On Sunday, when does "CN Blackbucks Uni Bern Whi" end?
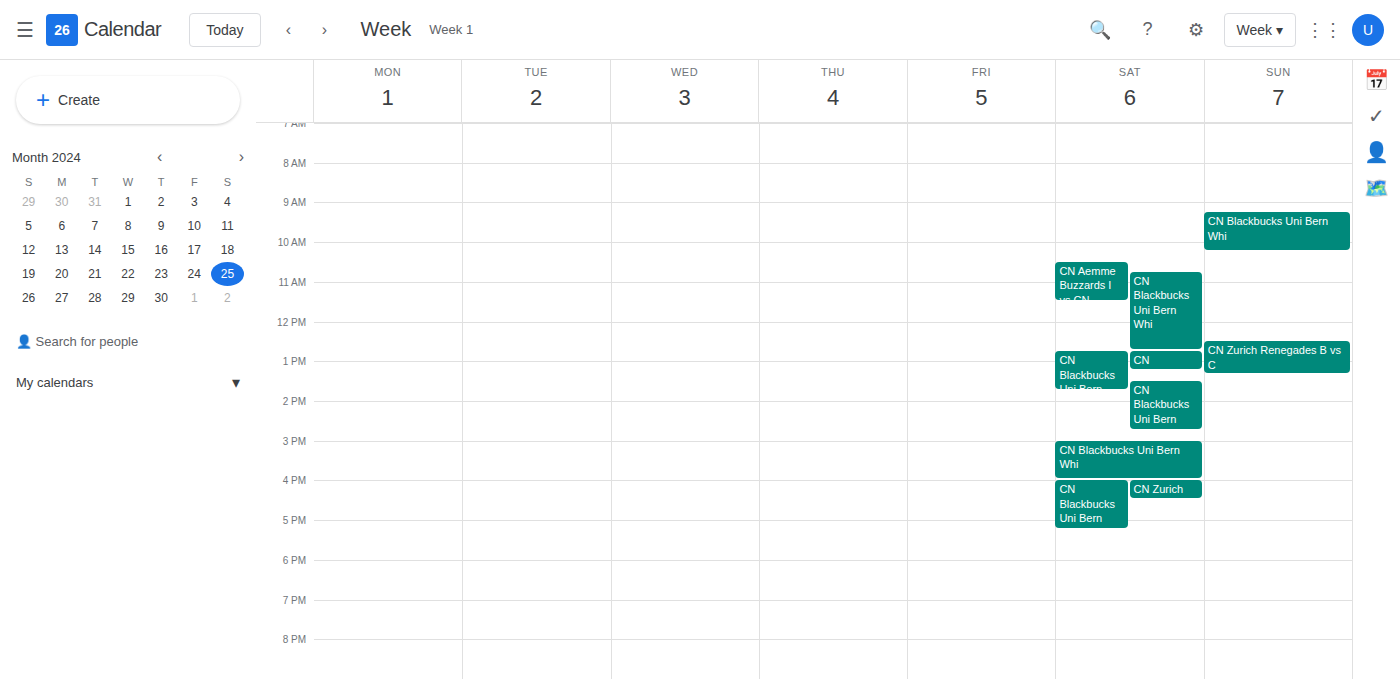
10:15 AM